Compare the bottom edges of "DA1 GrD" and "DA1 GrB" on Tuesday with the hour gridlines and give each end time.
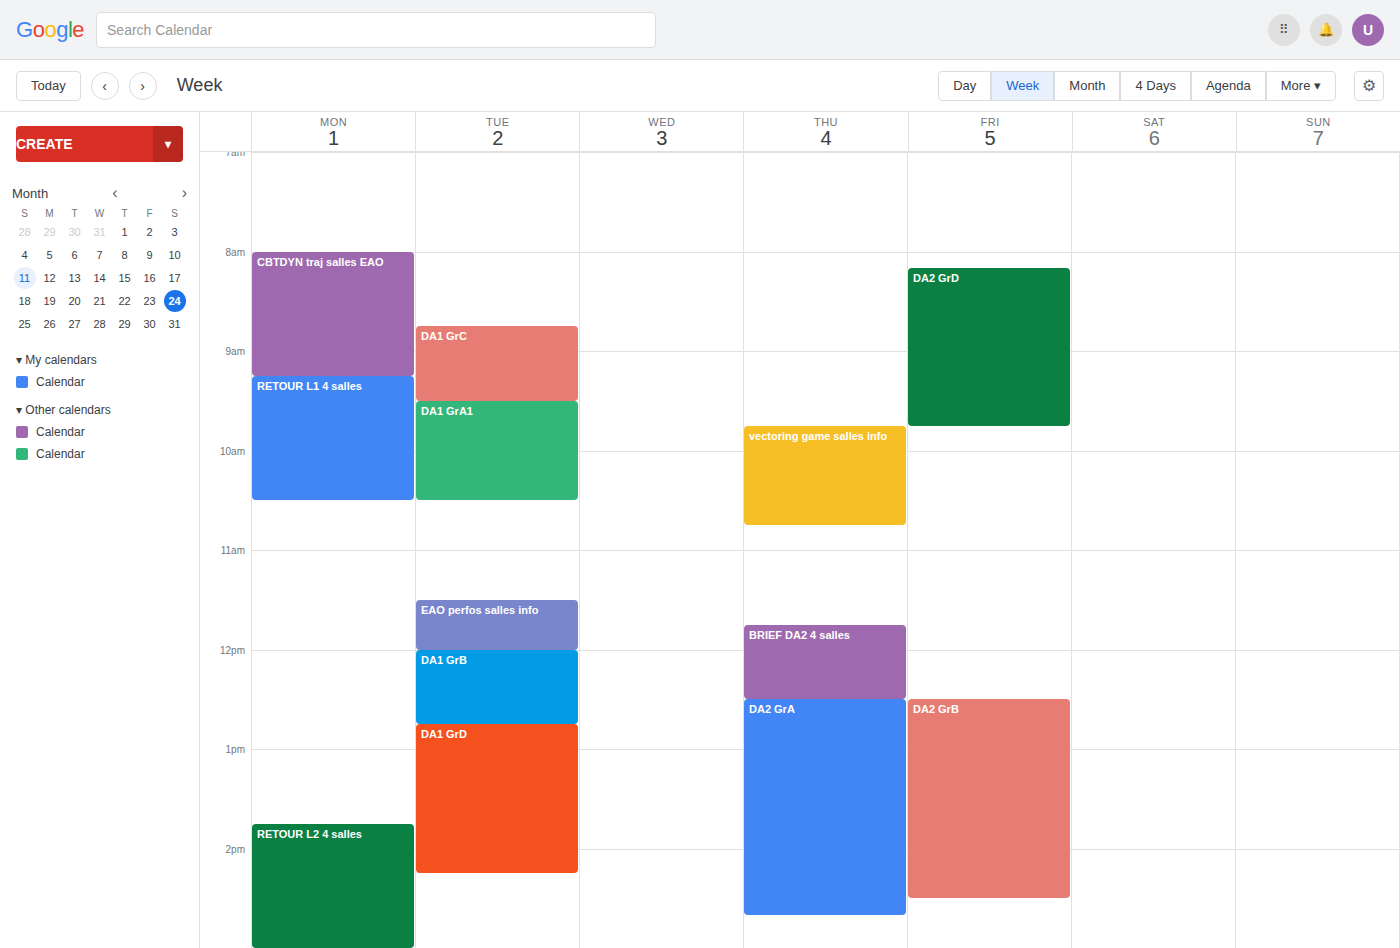
"DA1 GrD": 2:15 PM, neither: a quarter of the way from the 2 PM line to the 3 PM line. "DA1 GrB": 12:45 PM, neither: three quarters of the way from the 12 PM line to the 1 PM line.